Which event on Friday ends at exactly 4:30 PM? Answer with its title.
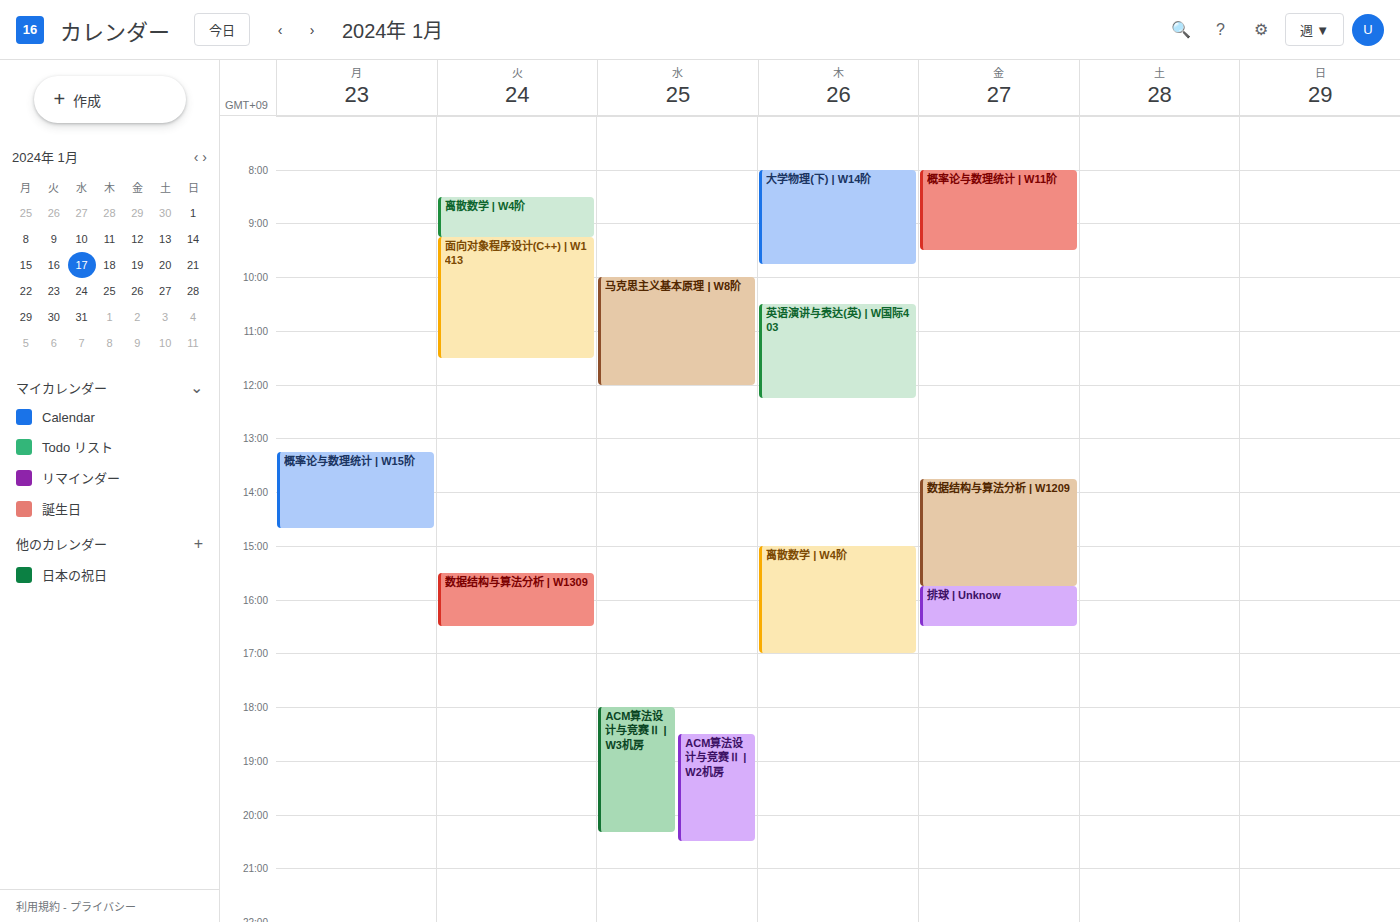
"排球 | Unknow"